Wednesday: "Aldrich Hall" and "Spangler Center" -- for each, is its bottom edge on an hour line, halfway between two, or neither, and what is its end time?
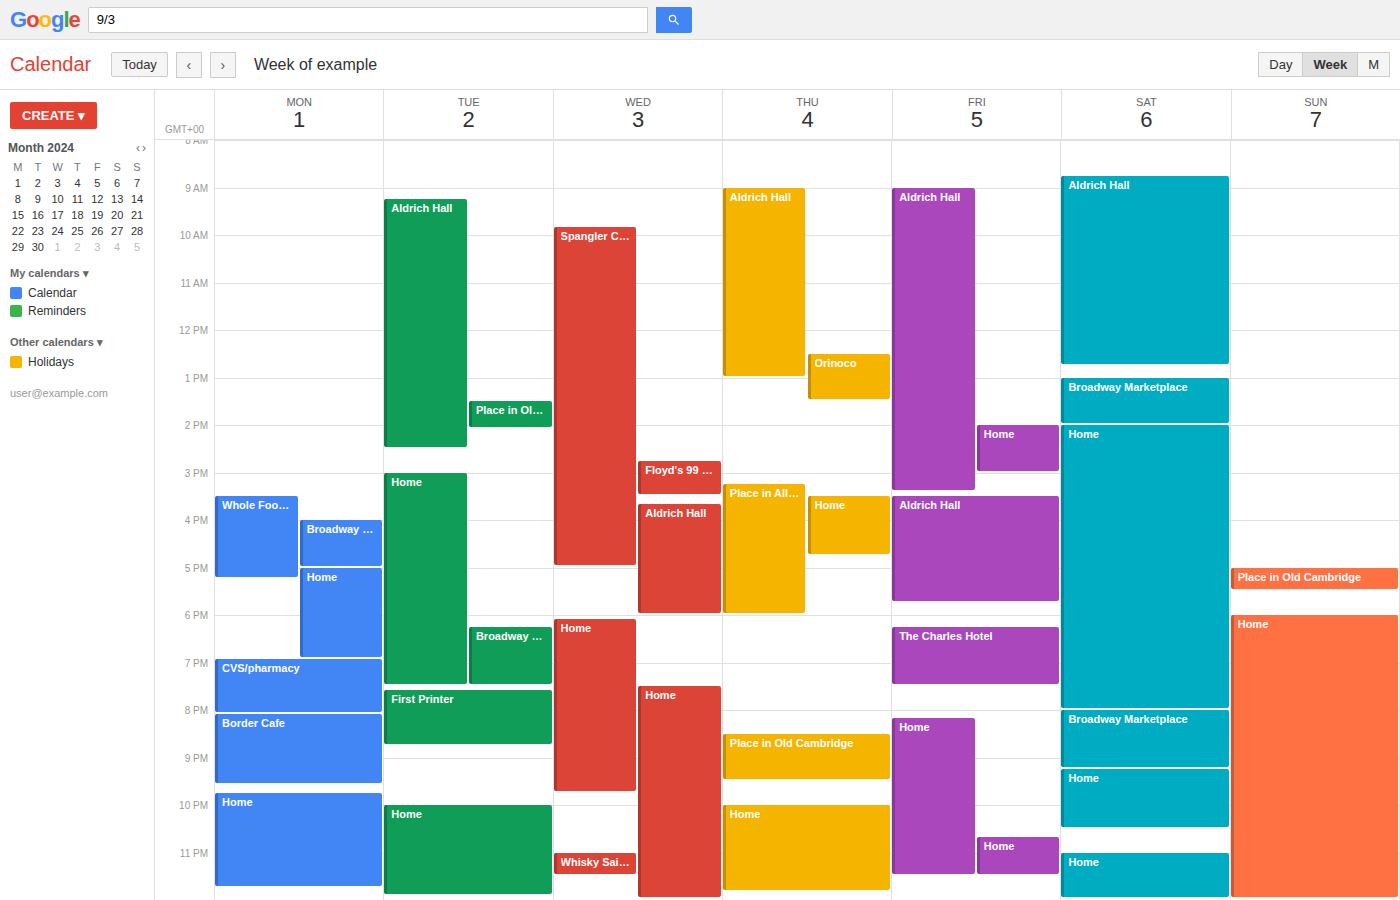
"Aldrich Hall": 6:00 PM, exactly on the 6 PM line. "Spangler Center": 5:00 PM, exactly on the 5 PM line.